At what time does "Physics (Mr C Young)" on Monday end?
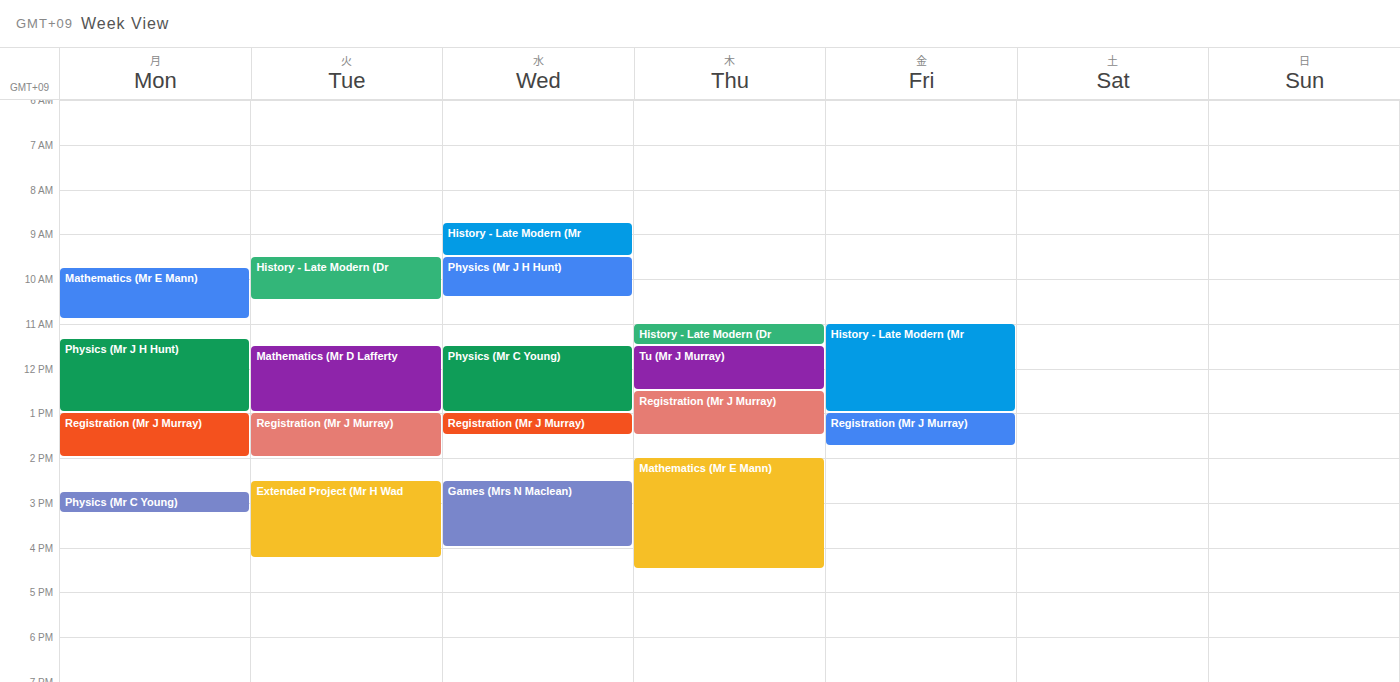
3:15 PM